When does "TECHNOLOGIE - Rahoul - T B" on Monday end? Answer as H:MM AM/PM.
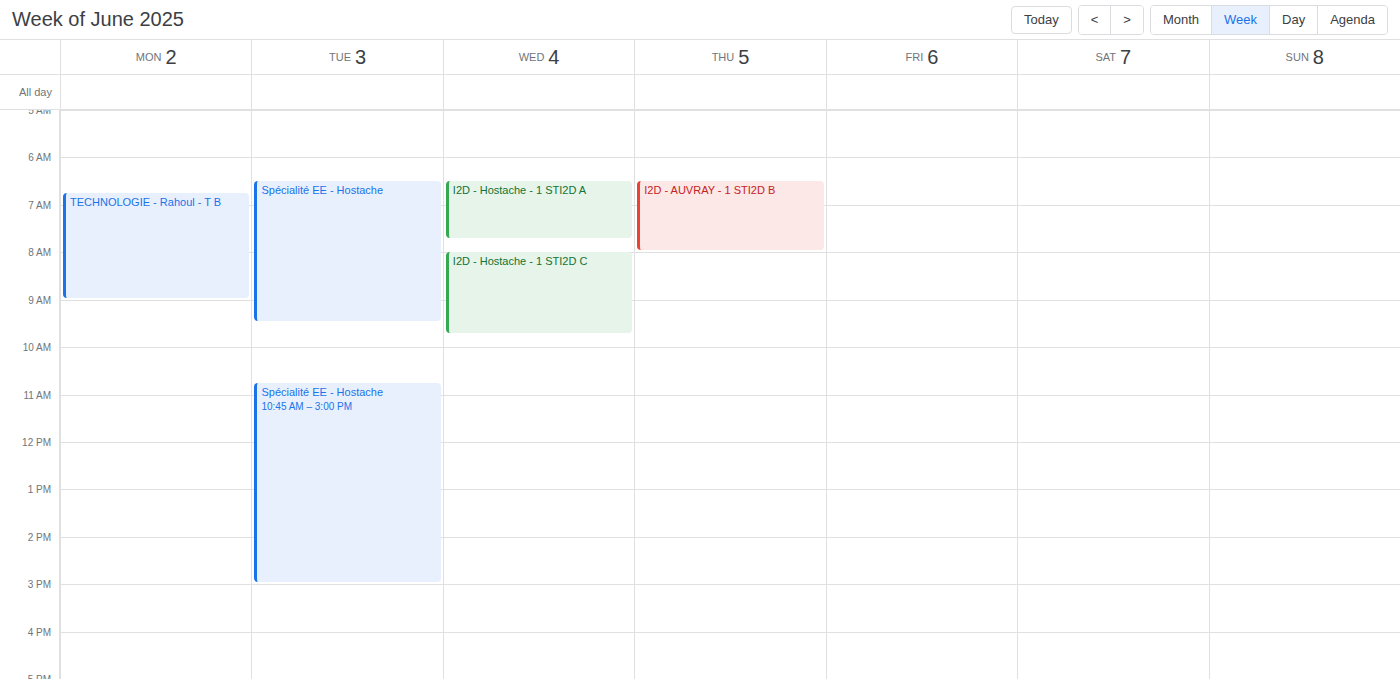
9:00 AM